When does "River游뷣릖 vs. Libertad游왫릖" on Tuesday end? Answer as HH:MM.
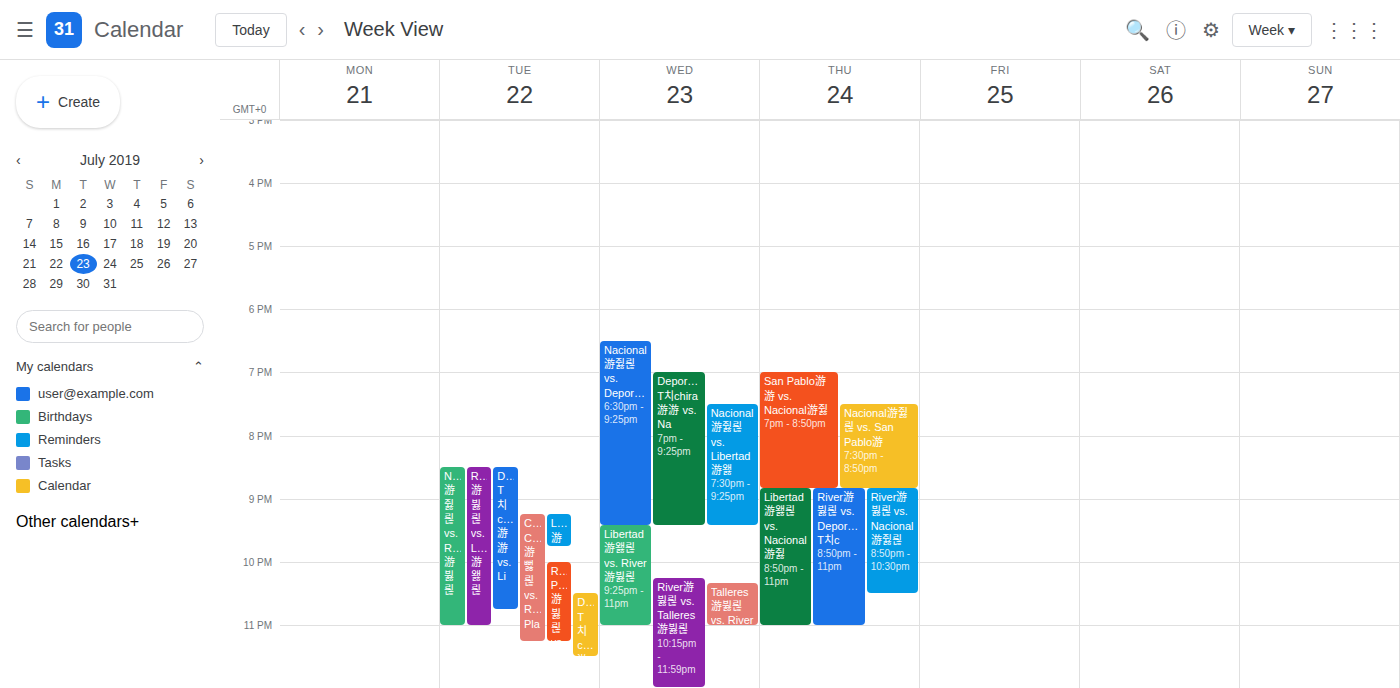
23:00